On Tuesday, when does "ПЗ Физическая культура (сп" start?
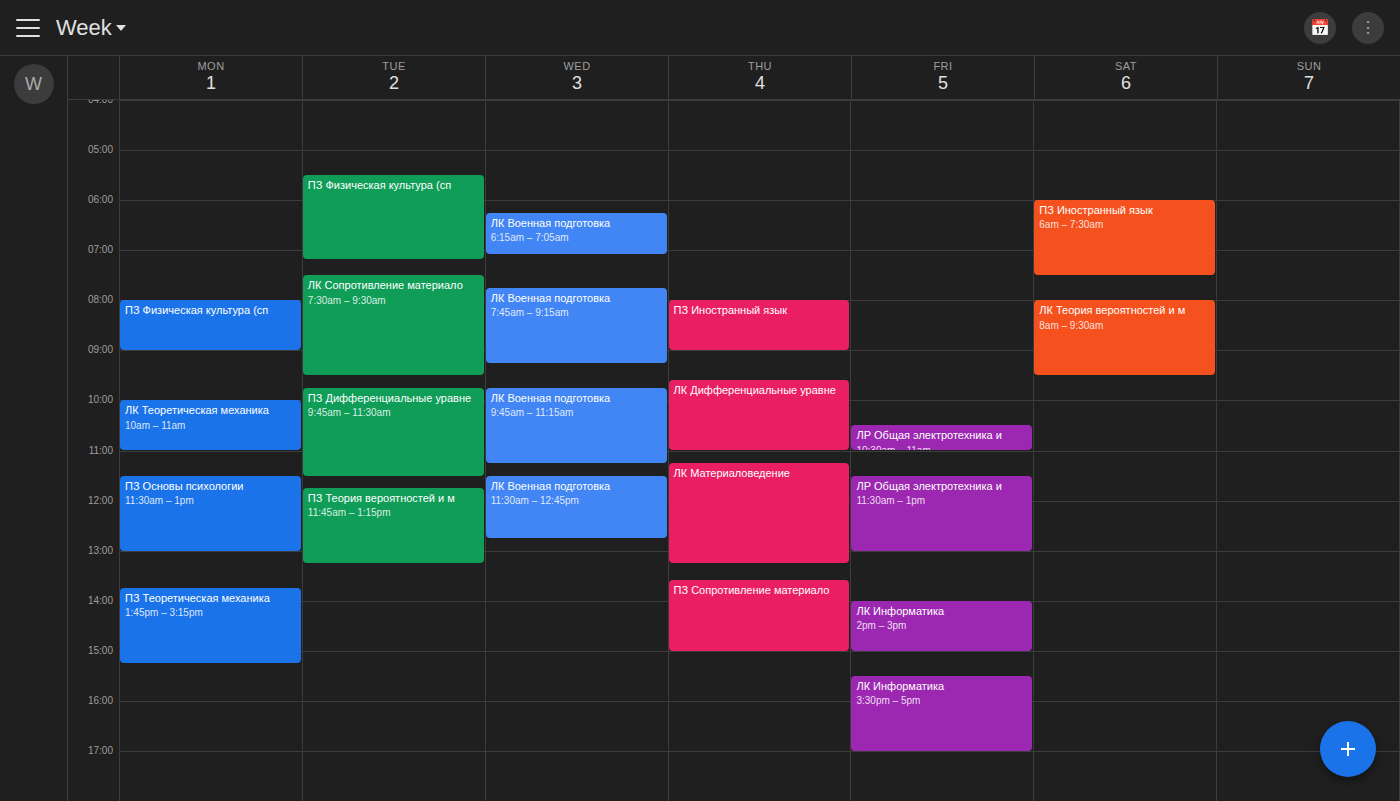
5:30 AM